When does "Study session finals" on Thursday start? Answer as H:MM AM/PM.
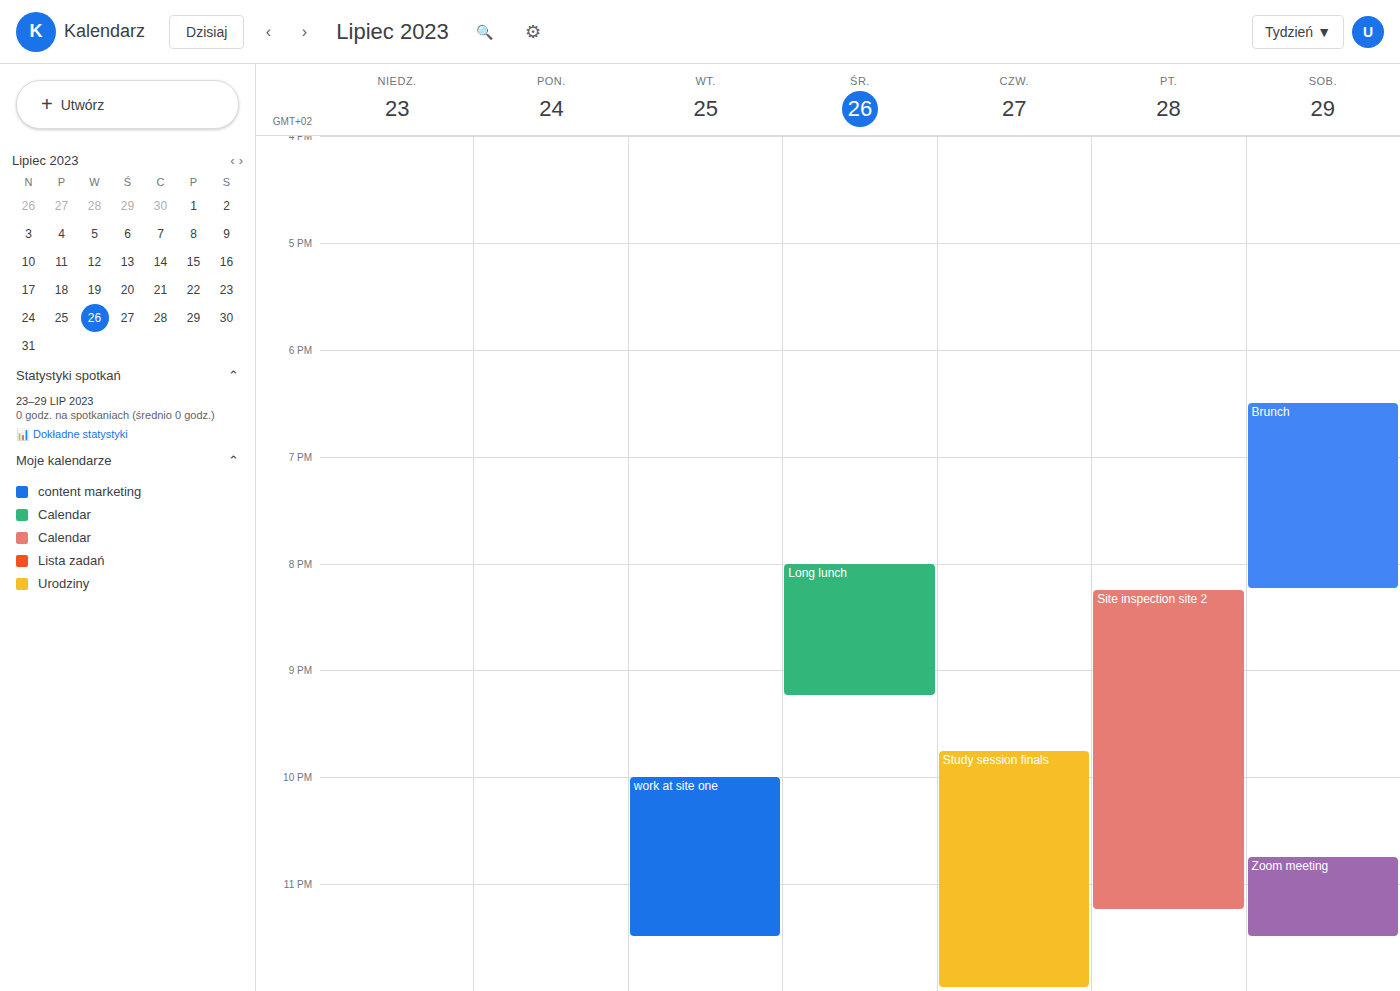
9:45 PM